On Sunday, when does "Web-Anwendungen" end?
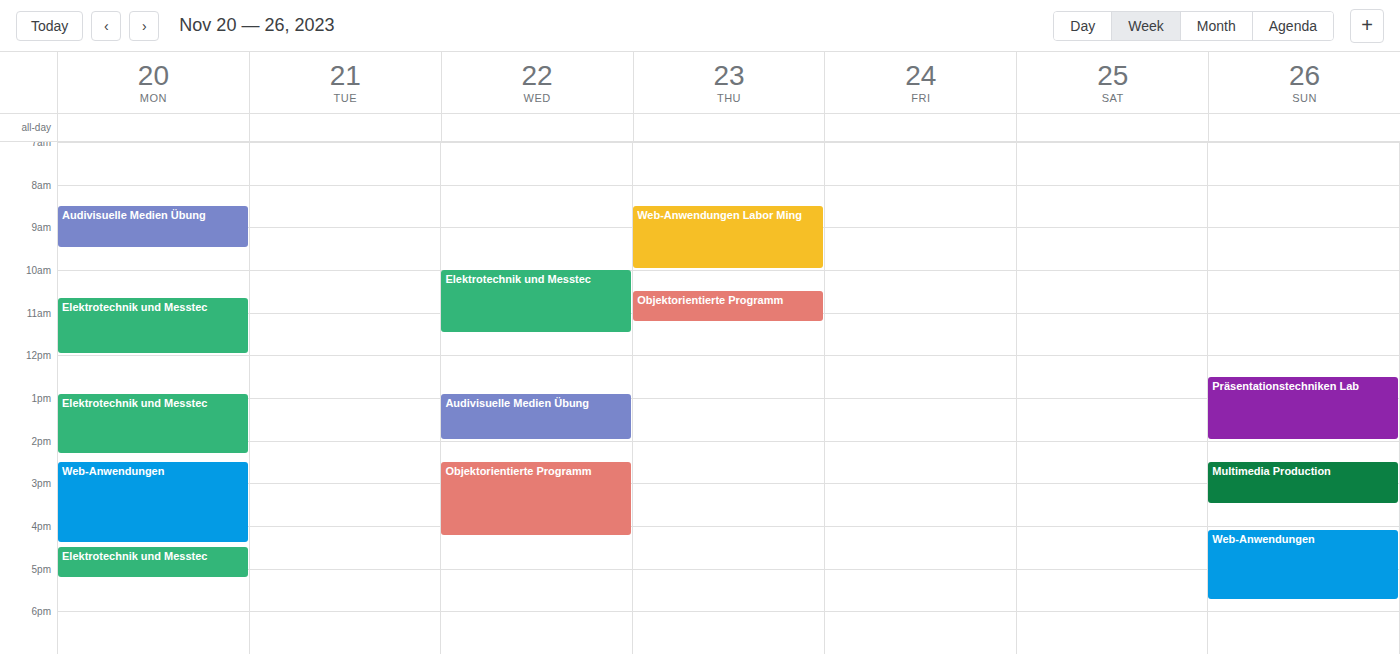
5:45 PM